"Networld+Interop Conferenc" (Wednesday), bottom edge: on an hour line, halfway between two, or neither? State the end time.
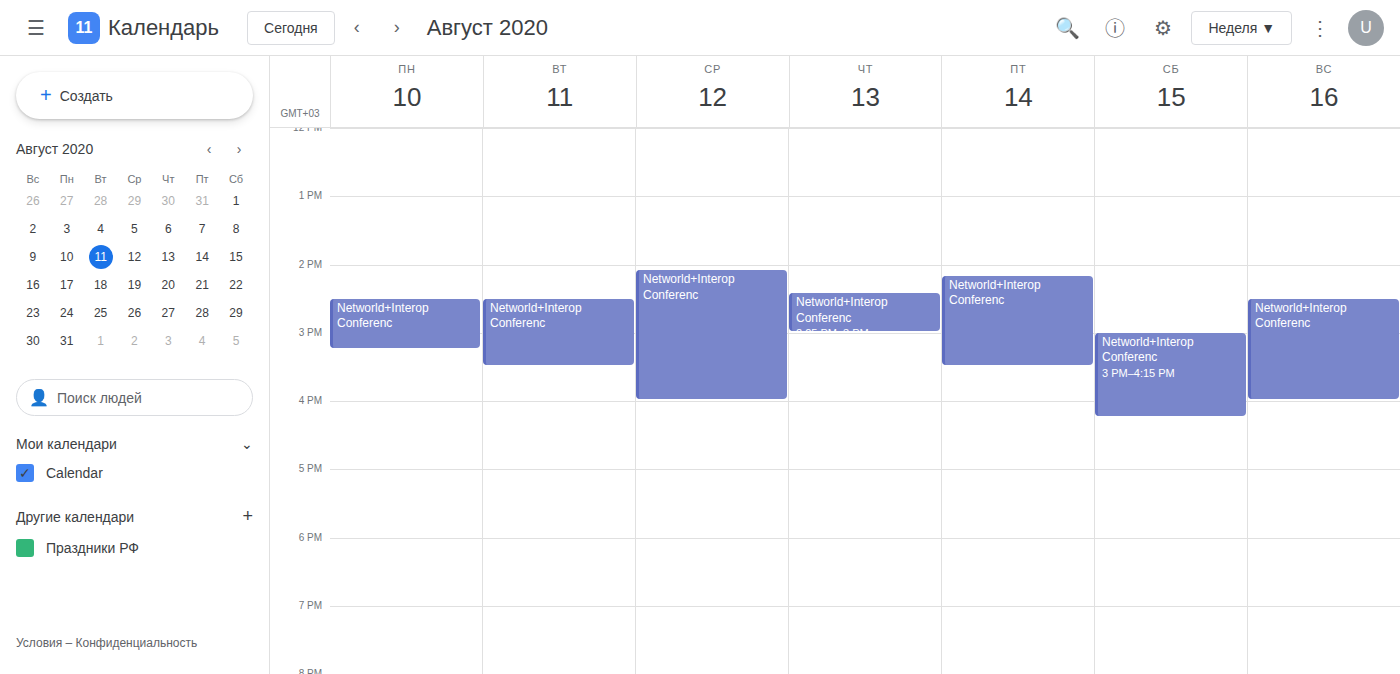
4:00 PM -- exactly on the 4 PM line.